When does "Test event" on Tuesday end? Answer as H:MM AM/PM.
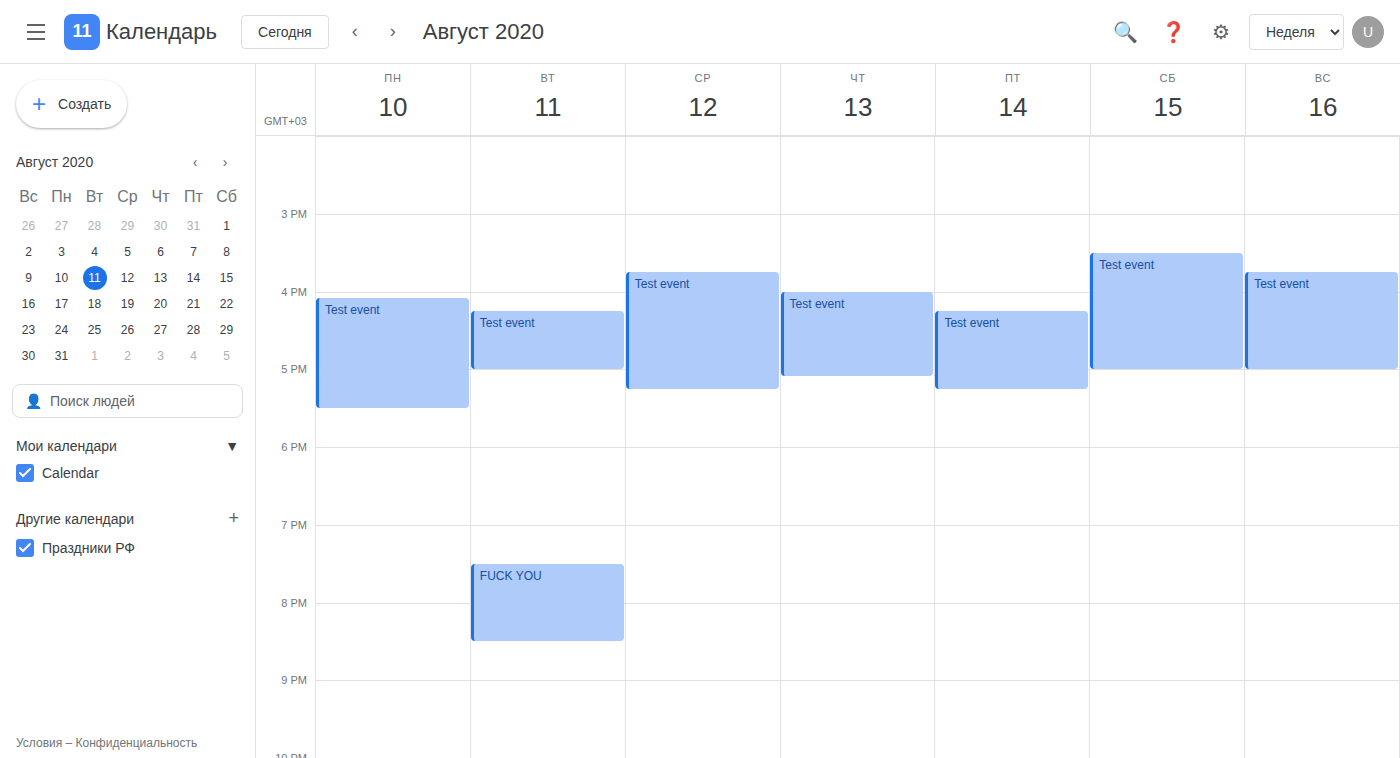
5:00 PM